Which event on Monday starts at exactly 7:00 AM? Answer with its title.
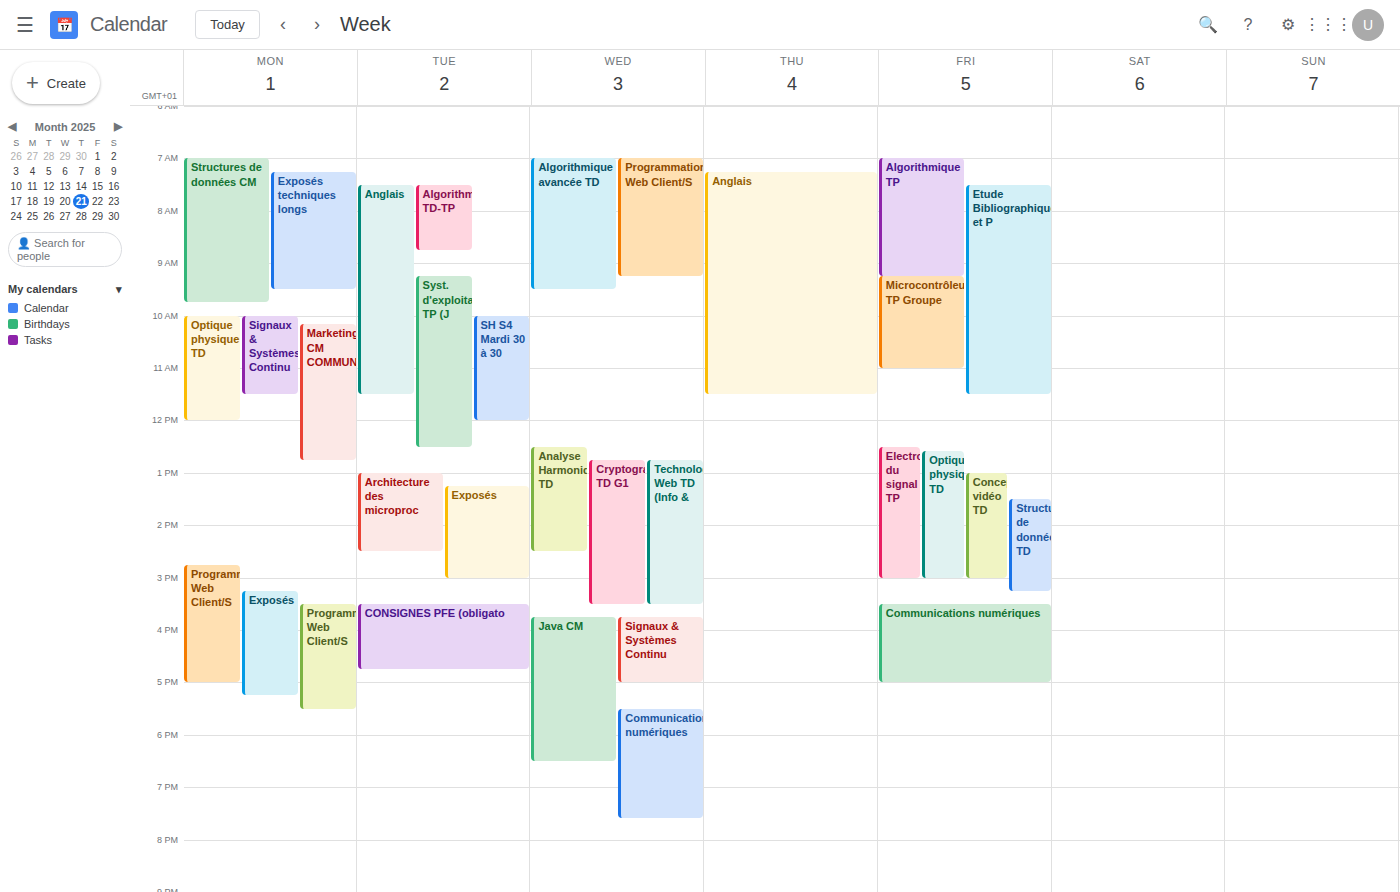
"Structures de données CM"